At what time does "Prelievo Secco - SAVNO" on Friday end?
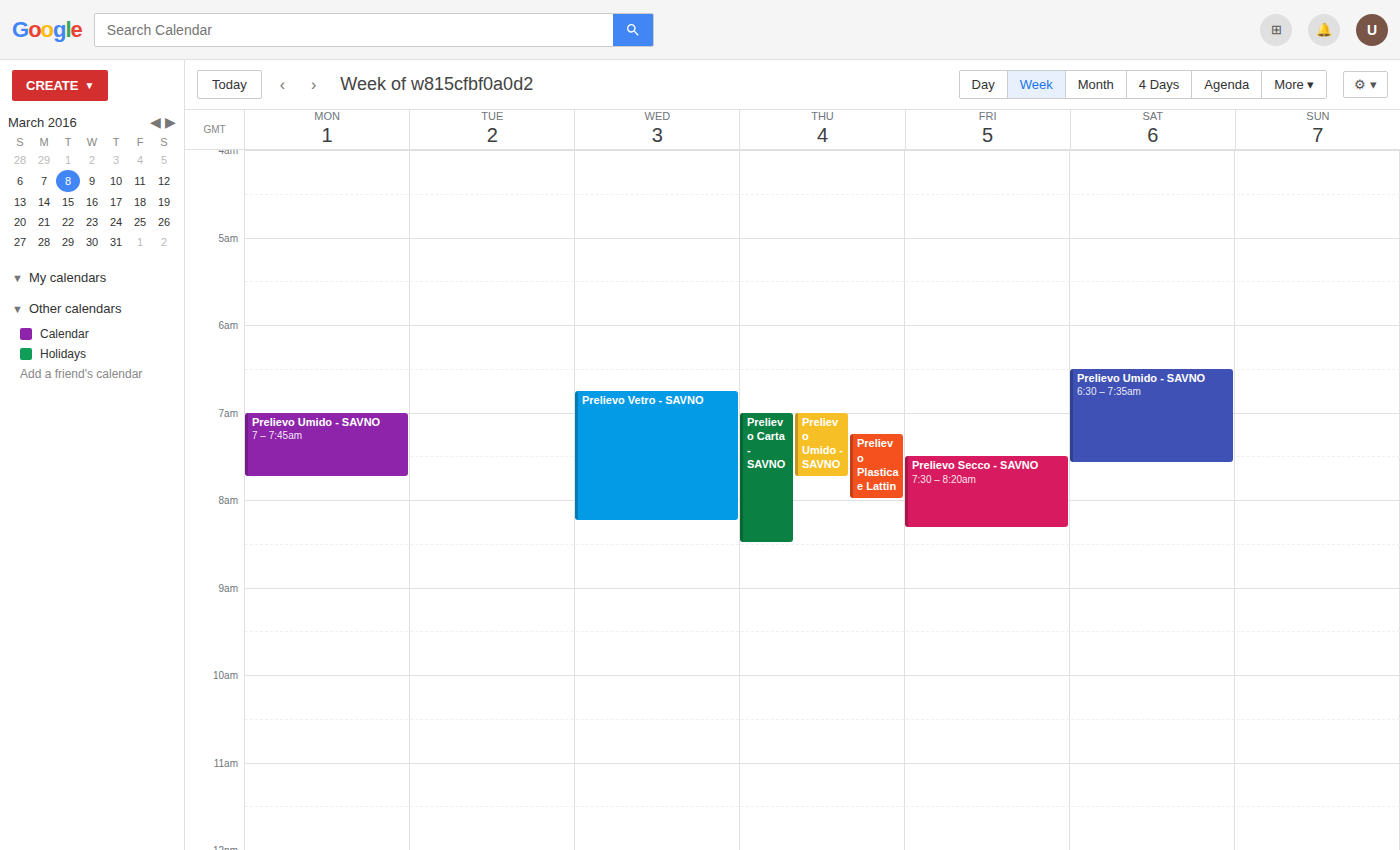
8:20 AM